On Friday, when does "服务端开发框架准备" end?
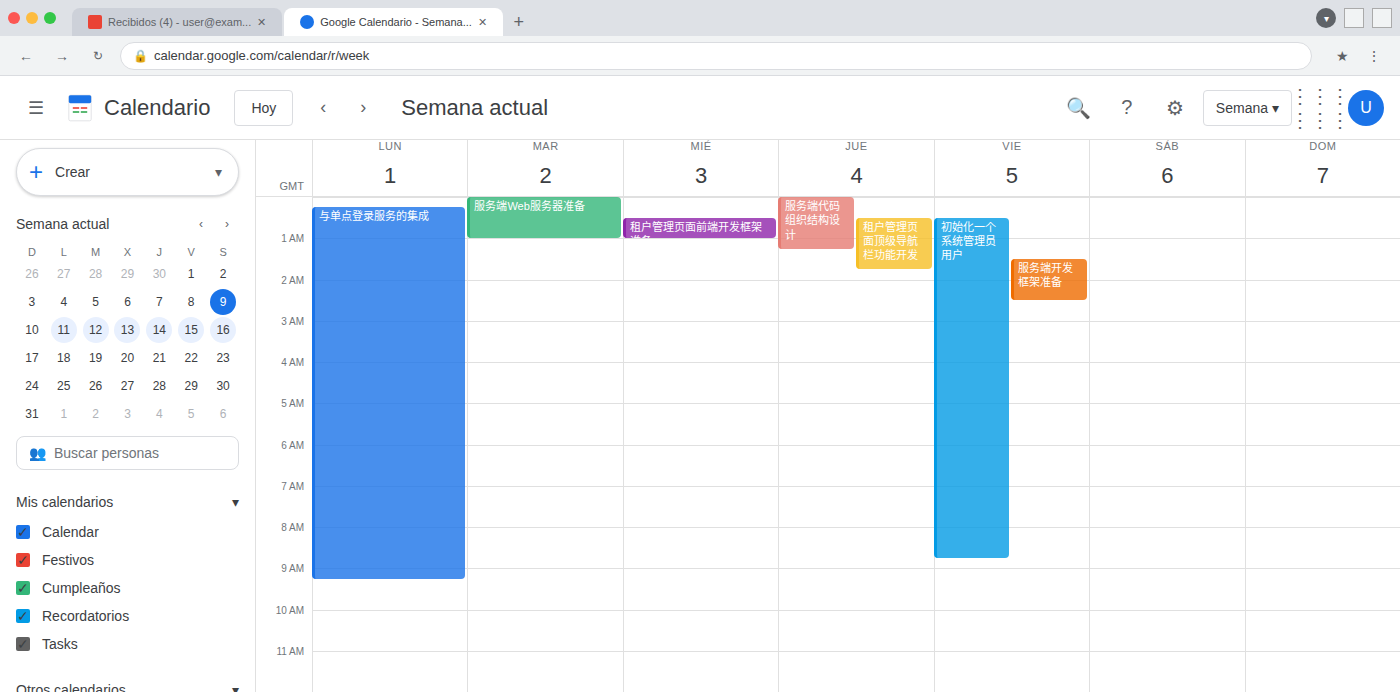
2:30 AM